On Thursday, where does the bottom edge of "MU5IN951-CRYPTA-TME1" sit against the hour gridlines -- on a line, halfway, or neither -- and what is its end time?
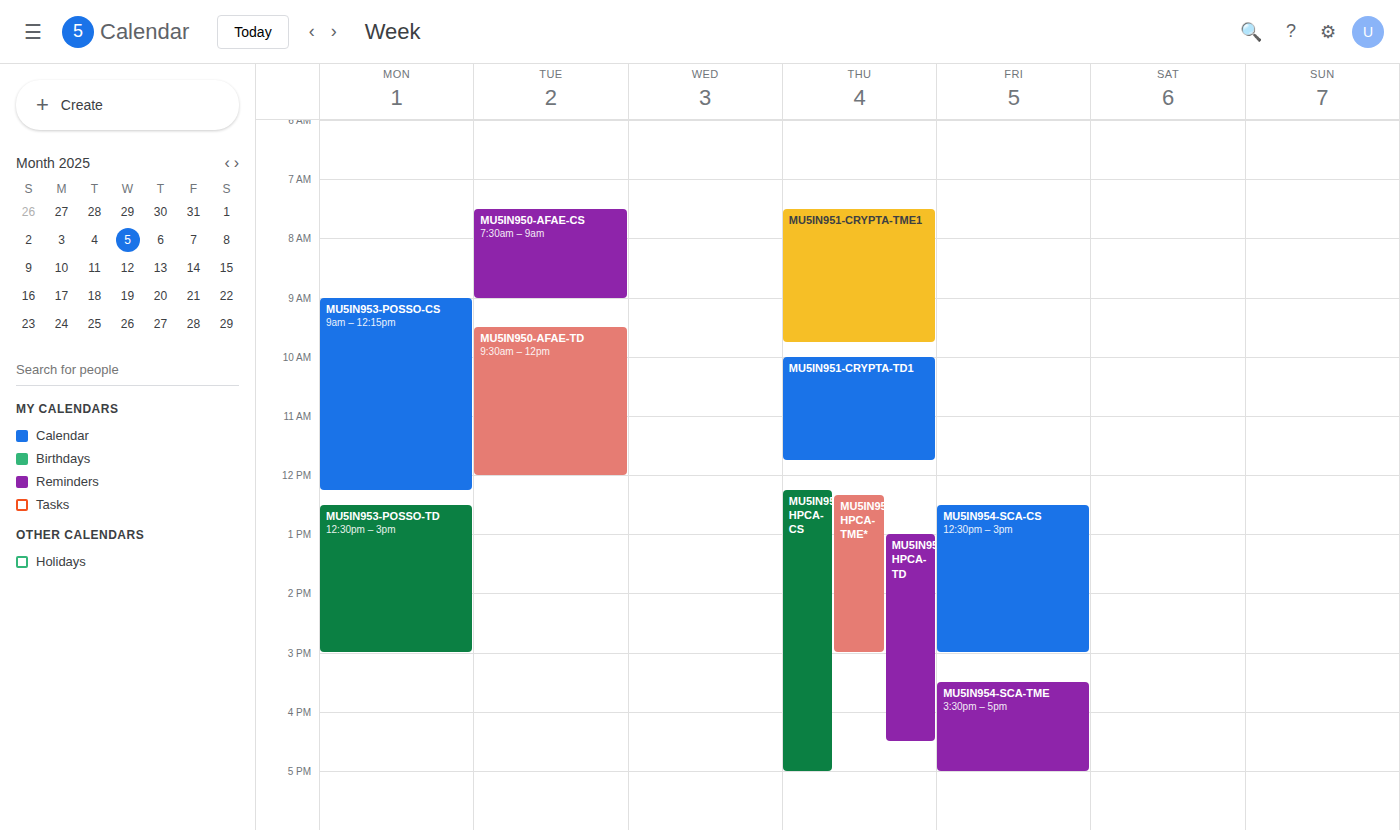
9:45 AM -- neither: three quarters of the way from the 9 AM line to the 10 AM line.